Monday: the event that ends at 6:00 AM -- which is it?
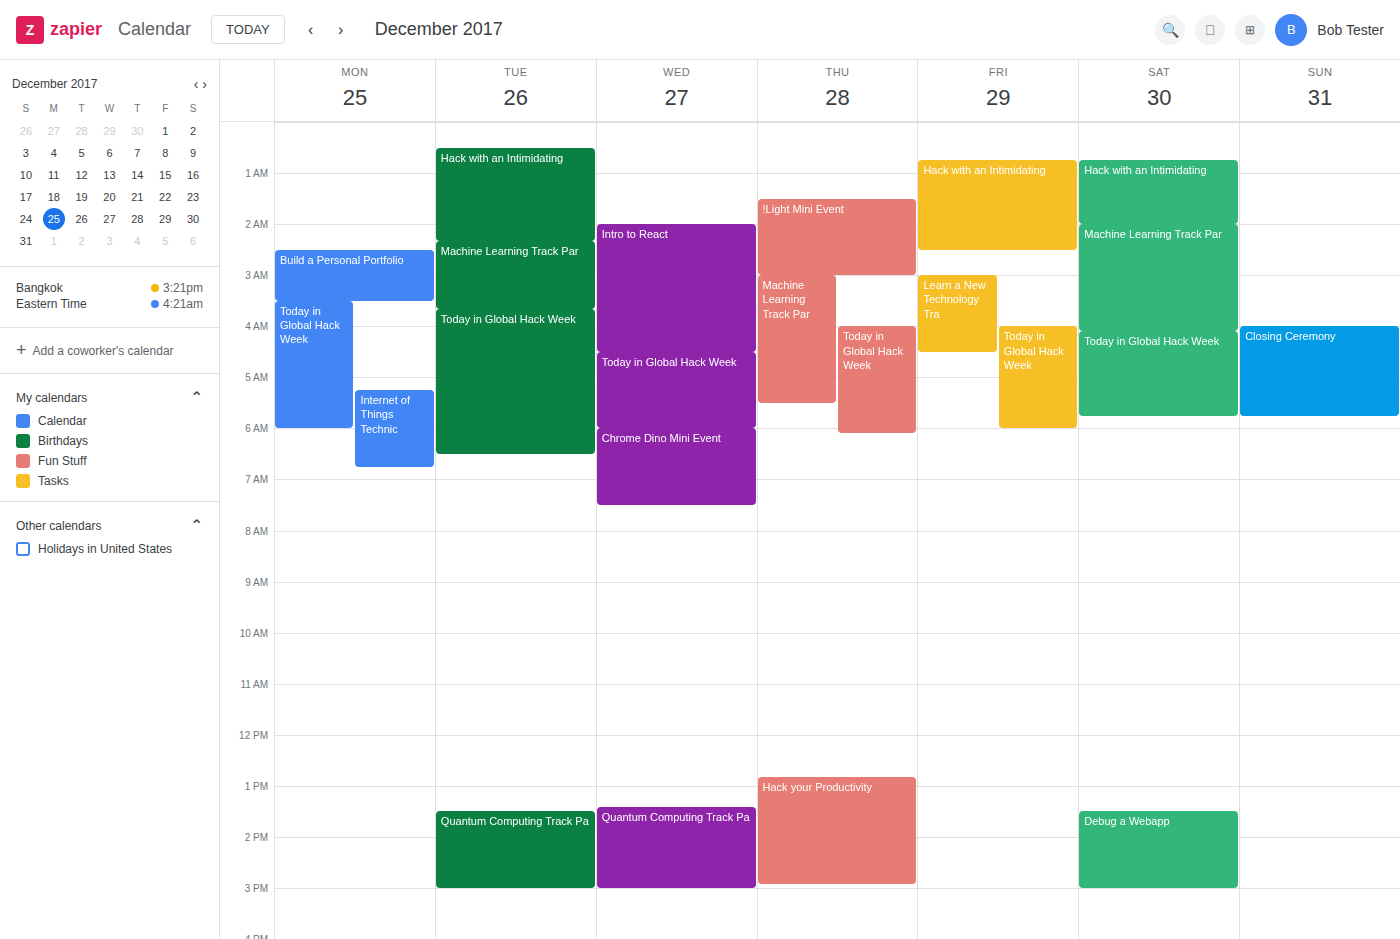
"Today in Global Hack Week"